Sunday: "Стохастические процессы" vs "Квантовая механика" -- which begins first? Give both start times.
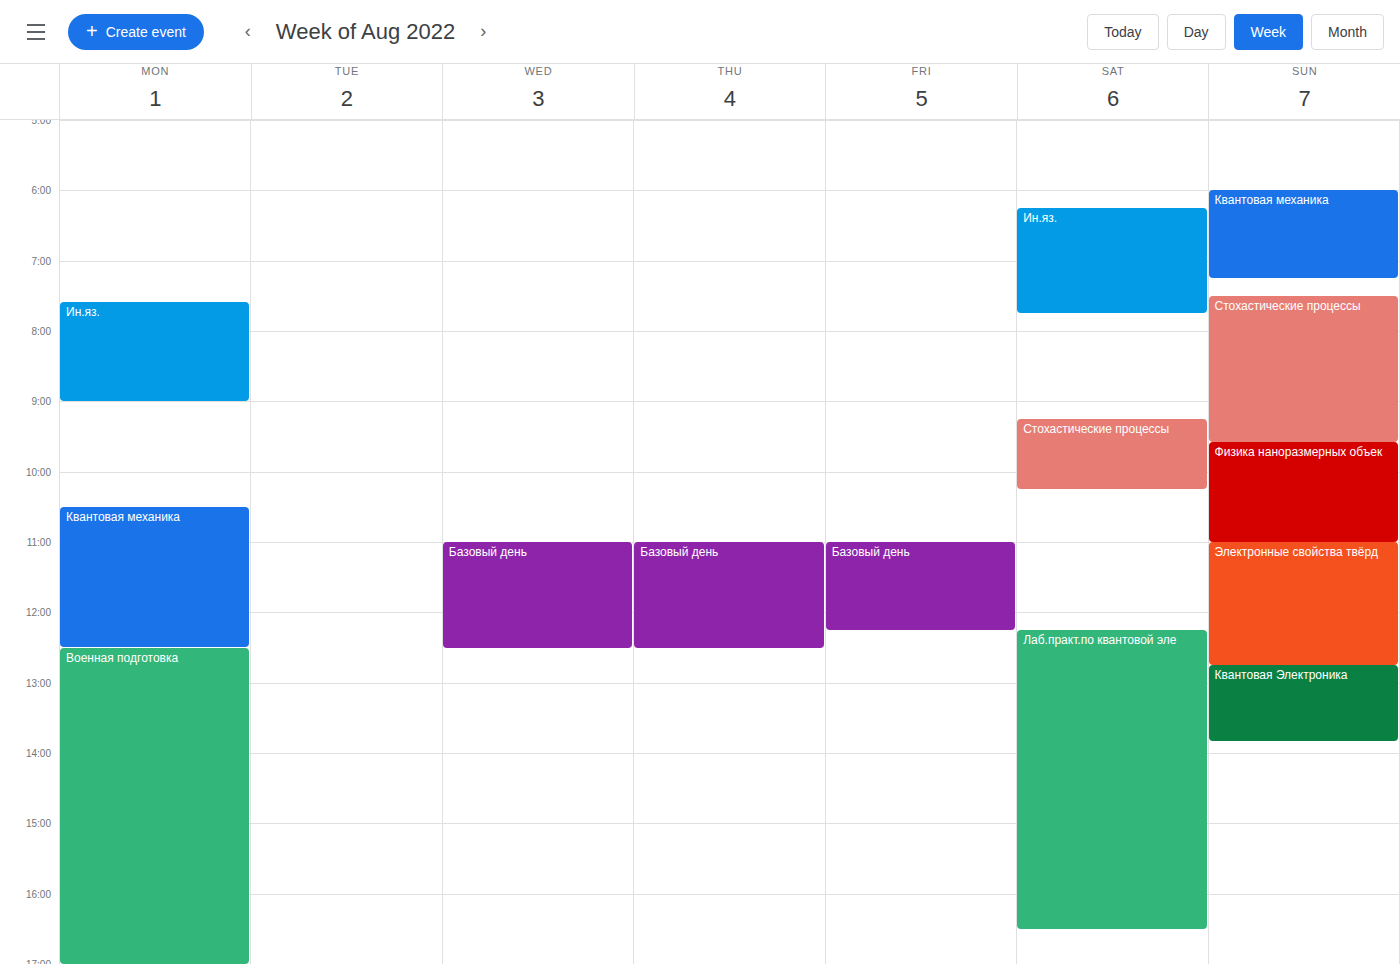
"Квантовая механика" 6:00 AM; "Стохастические процессы" 7:30 AM.